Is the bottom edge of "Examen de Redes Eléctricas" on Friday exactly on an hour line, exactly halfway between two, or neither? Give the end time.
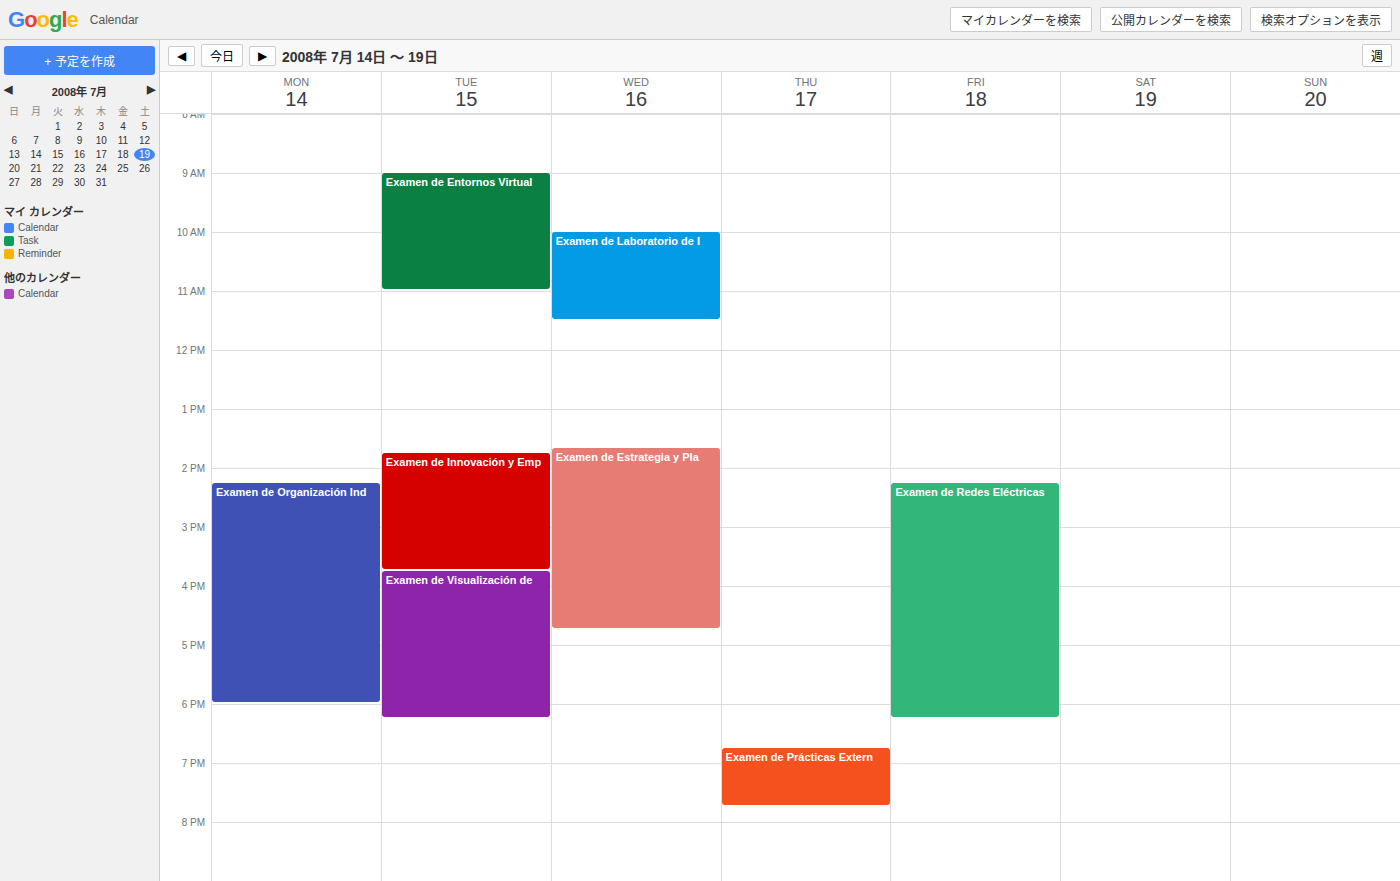
18:15 -- neither: a quarter of the way from the 18:00 line to the 19:00 line.